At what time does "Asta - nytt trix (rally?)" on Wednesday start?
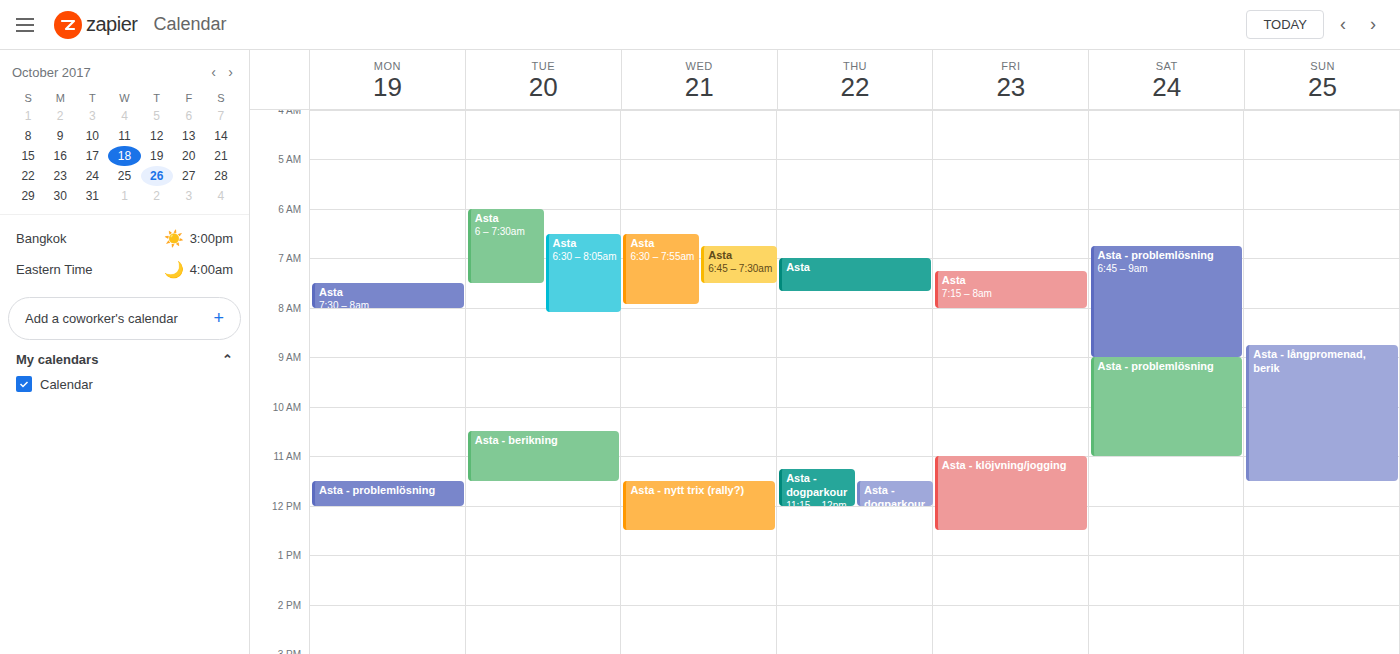
11:30 AM